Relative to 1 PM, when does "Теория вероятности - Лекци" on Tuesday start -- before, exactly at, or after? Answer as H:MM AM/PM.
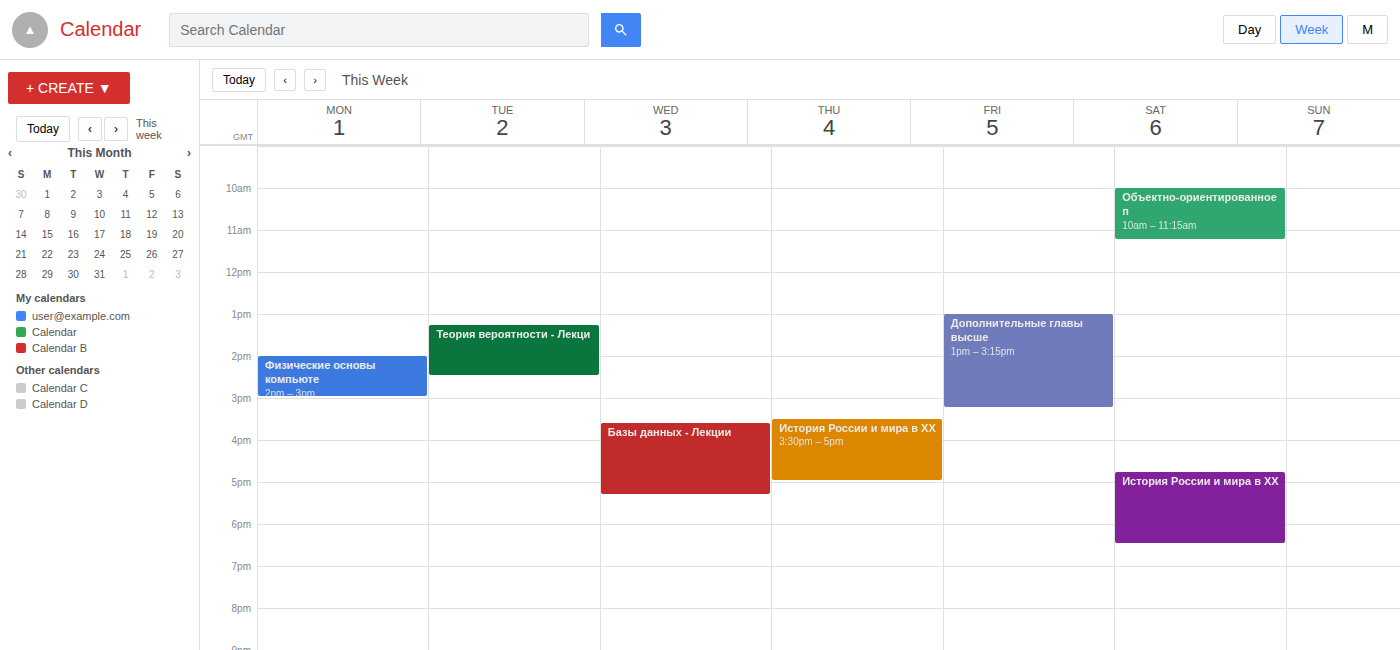
1:15 PM -- after 1 PM, 15 minutes below the 1 PM line.